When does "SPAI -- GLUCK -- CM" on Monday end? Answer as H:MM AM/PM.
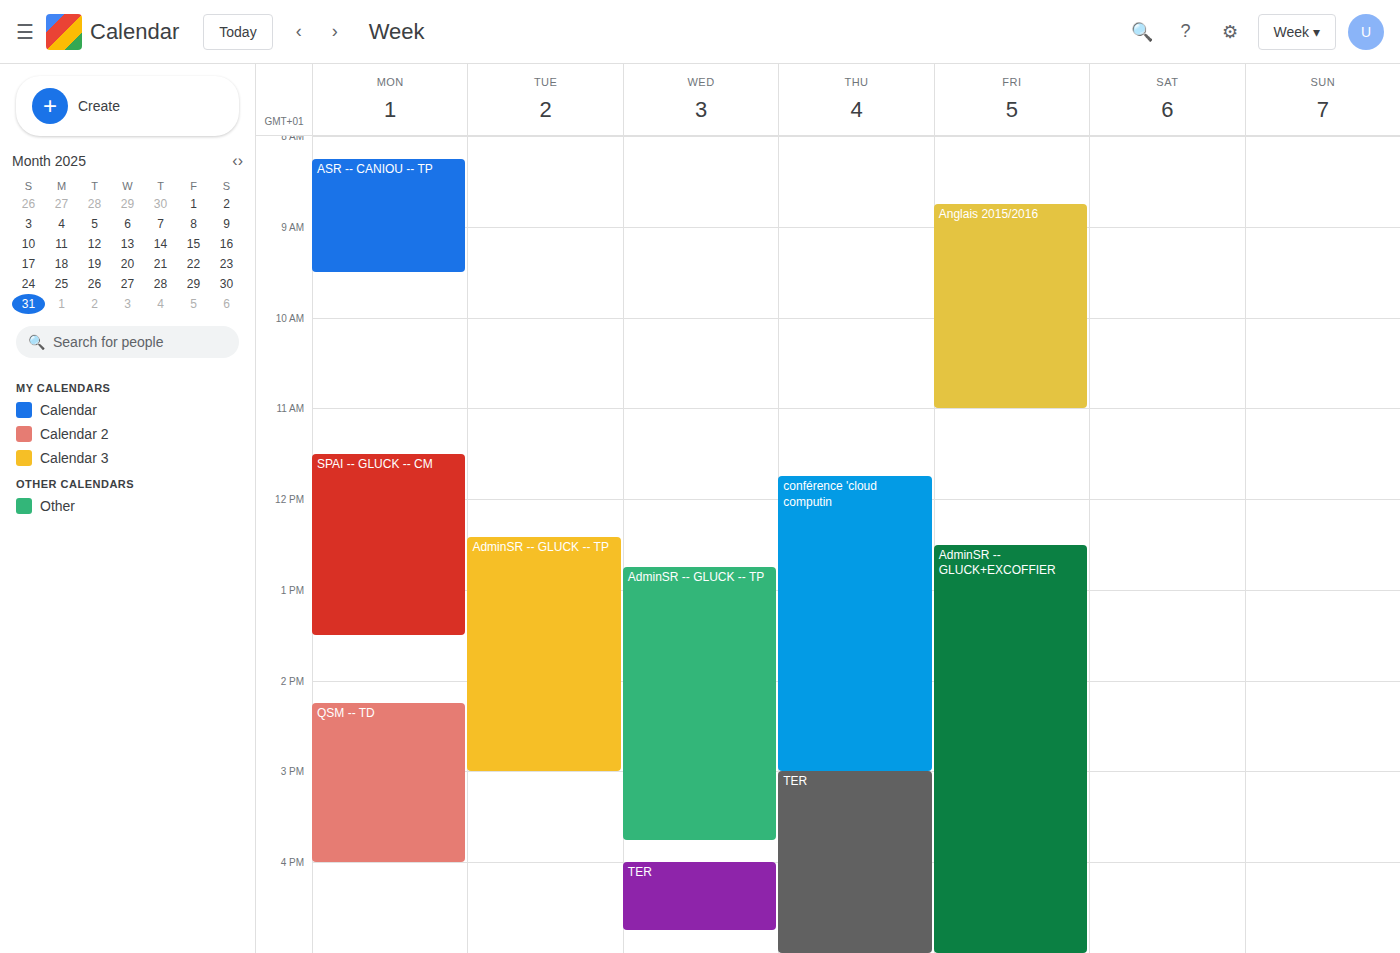
1:30 PM